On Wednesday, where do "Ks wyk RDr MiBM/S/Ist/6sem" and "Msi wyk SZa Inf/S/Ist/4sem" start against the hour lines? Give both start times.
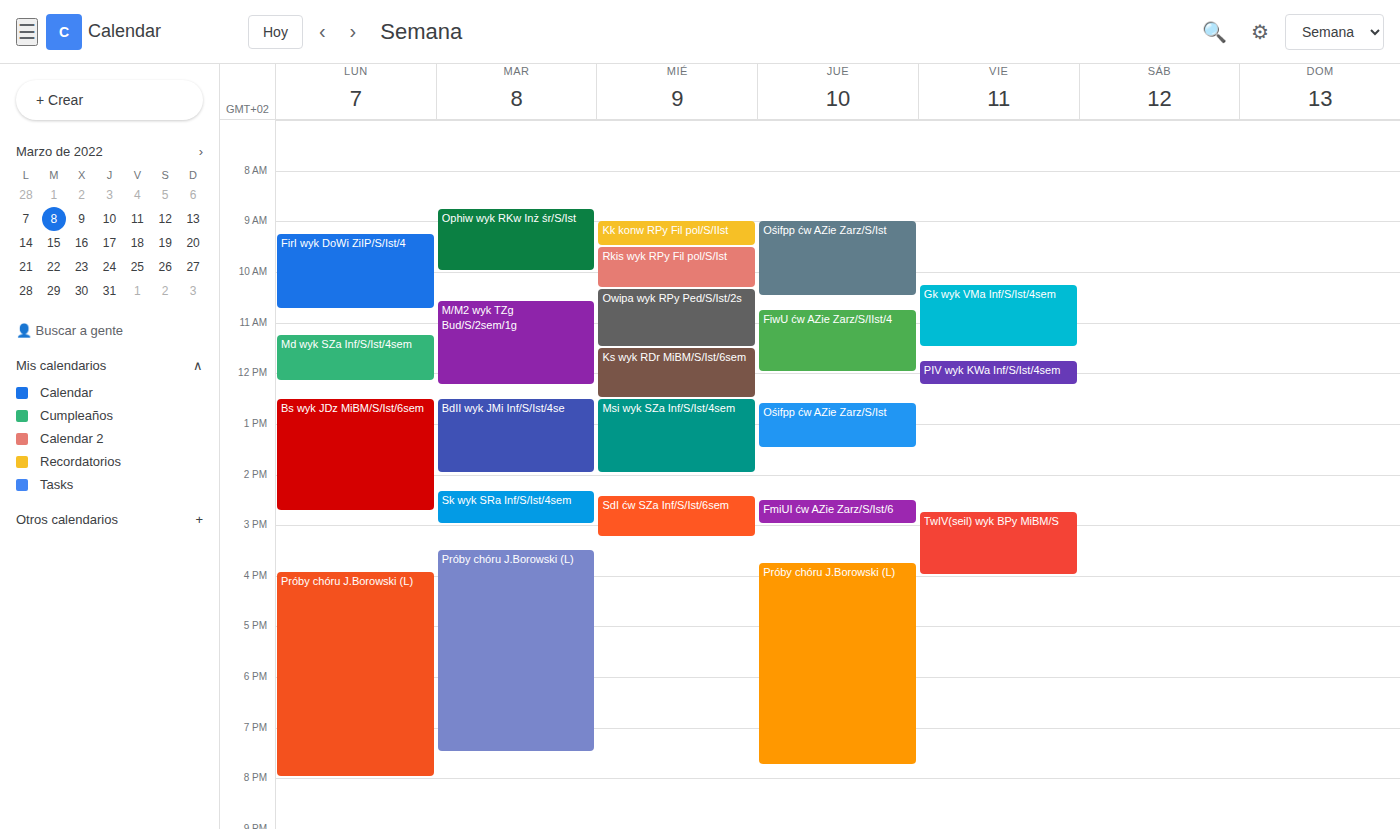
"Ks wyk RDr MiBM/S/Ist/6sem": 11:30 AM, halfway between the 11 AM and 12 PM lines. "Msi wyk SZa Inf/S/Ist/4sem": 12:30 PM, halfway between the 12 PM and 1 PM lines.